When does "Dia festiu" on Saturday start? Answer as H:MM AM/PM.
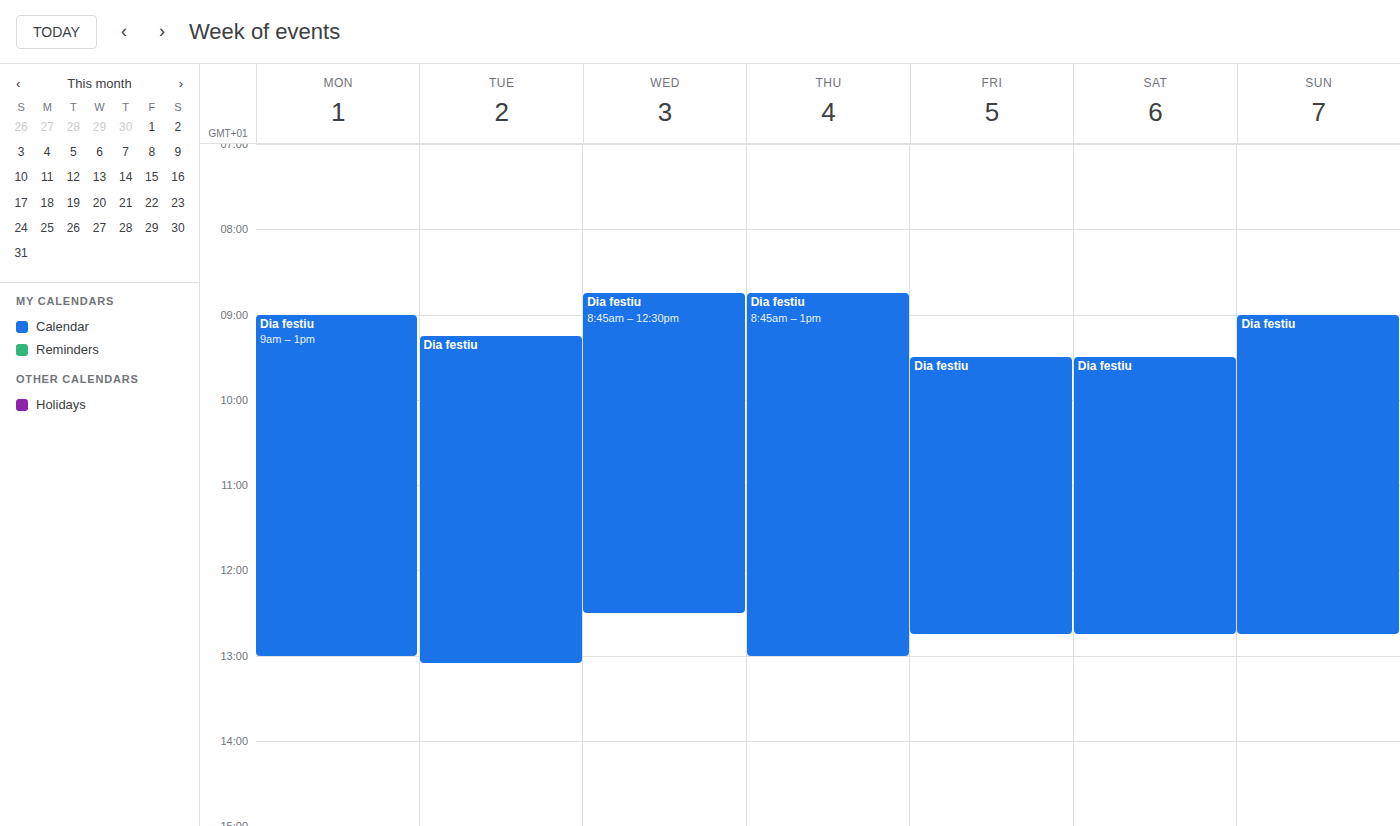
9:30 AM